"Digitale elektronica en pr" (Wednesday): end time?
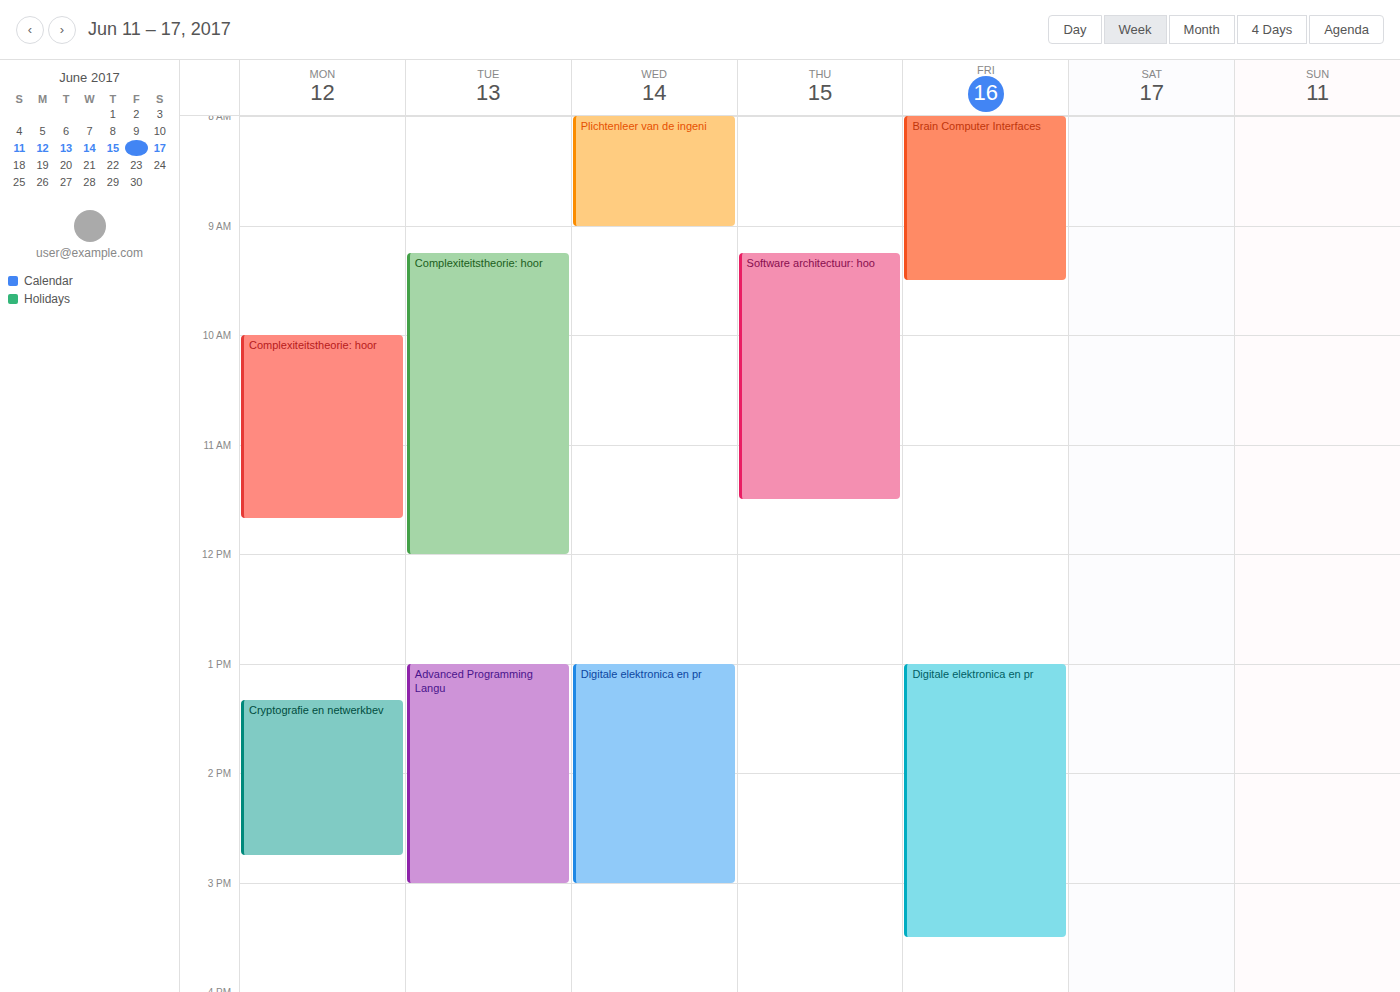
3:00 PM